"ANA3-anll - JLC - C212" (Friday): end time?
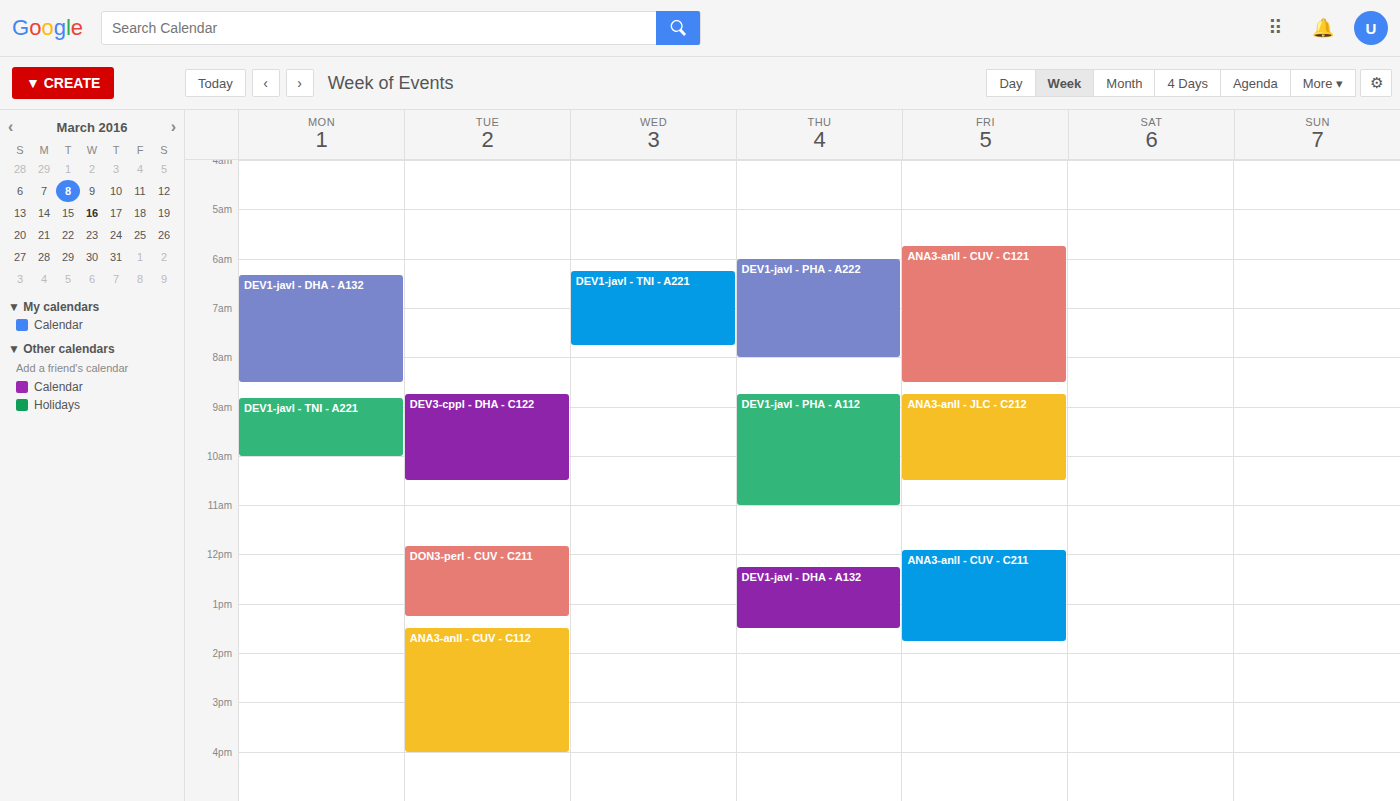
10:30